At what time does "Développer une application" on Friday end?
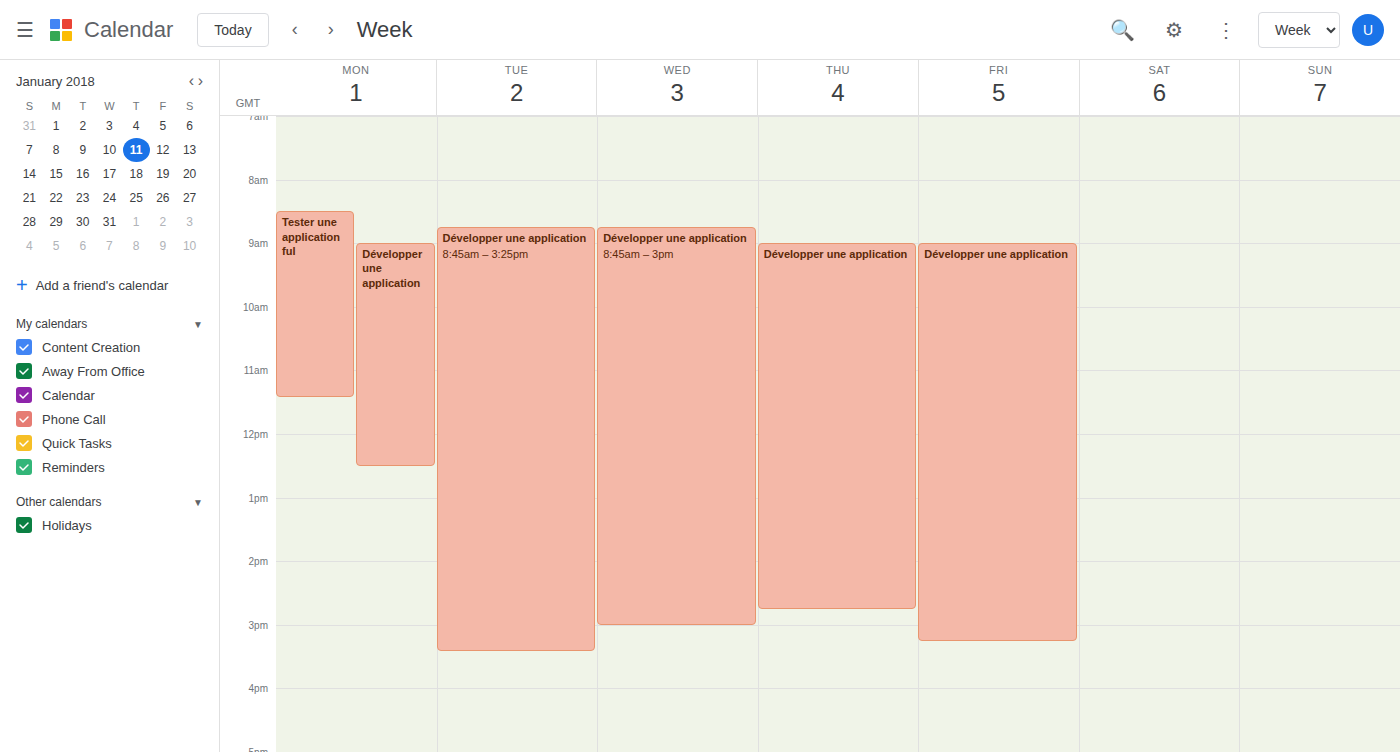
3:15 PM